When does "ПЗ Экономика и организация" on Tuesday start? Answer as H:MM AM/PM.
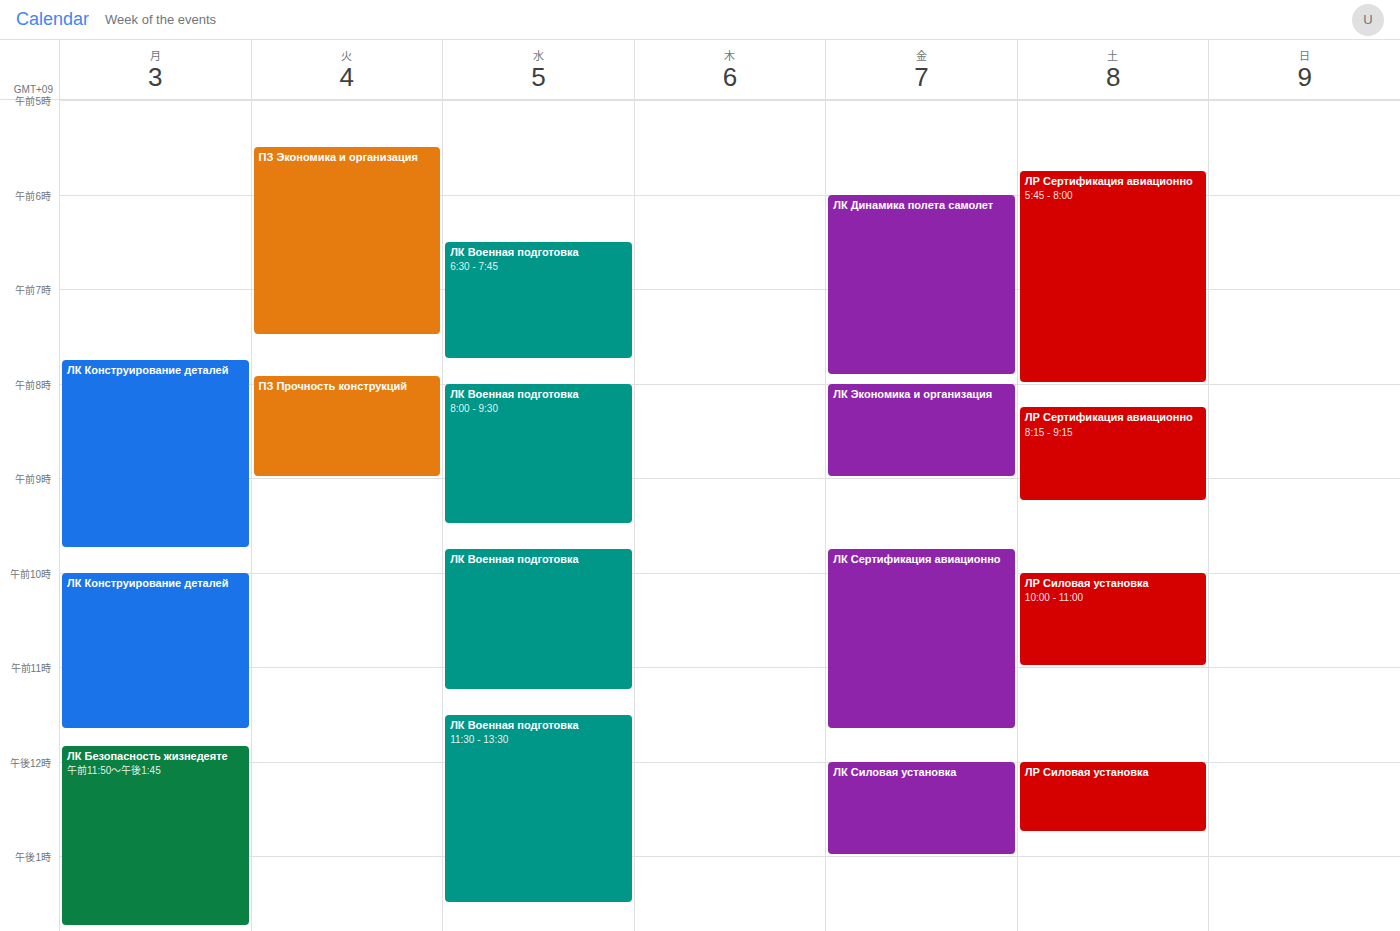
5:30 AM